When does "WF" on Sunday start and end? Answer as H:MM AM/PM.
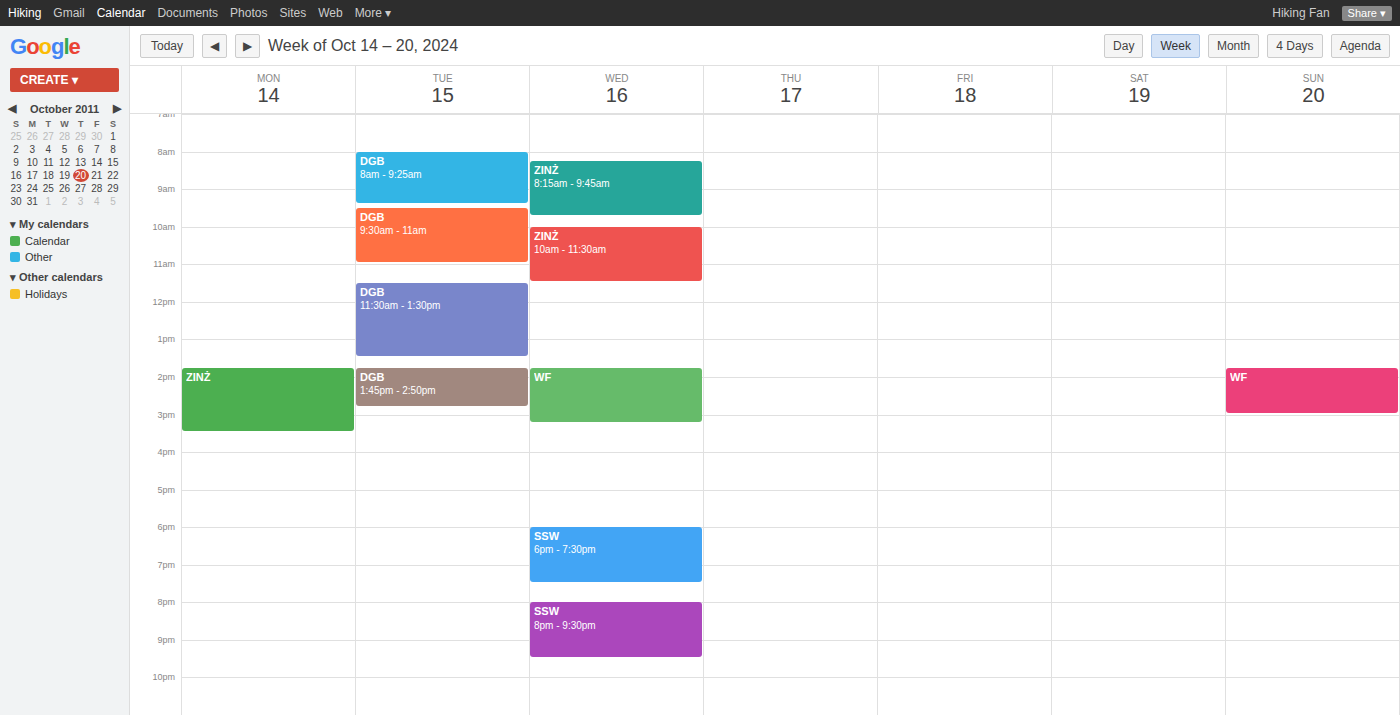
1:45 PM to 3:00 PM